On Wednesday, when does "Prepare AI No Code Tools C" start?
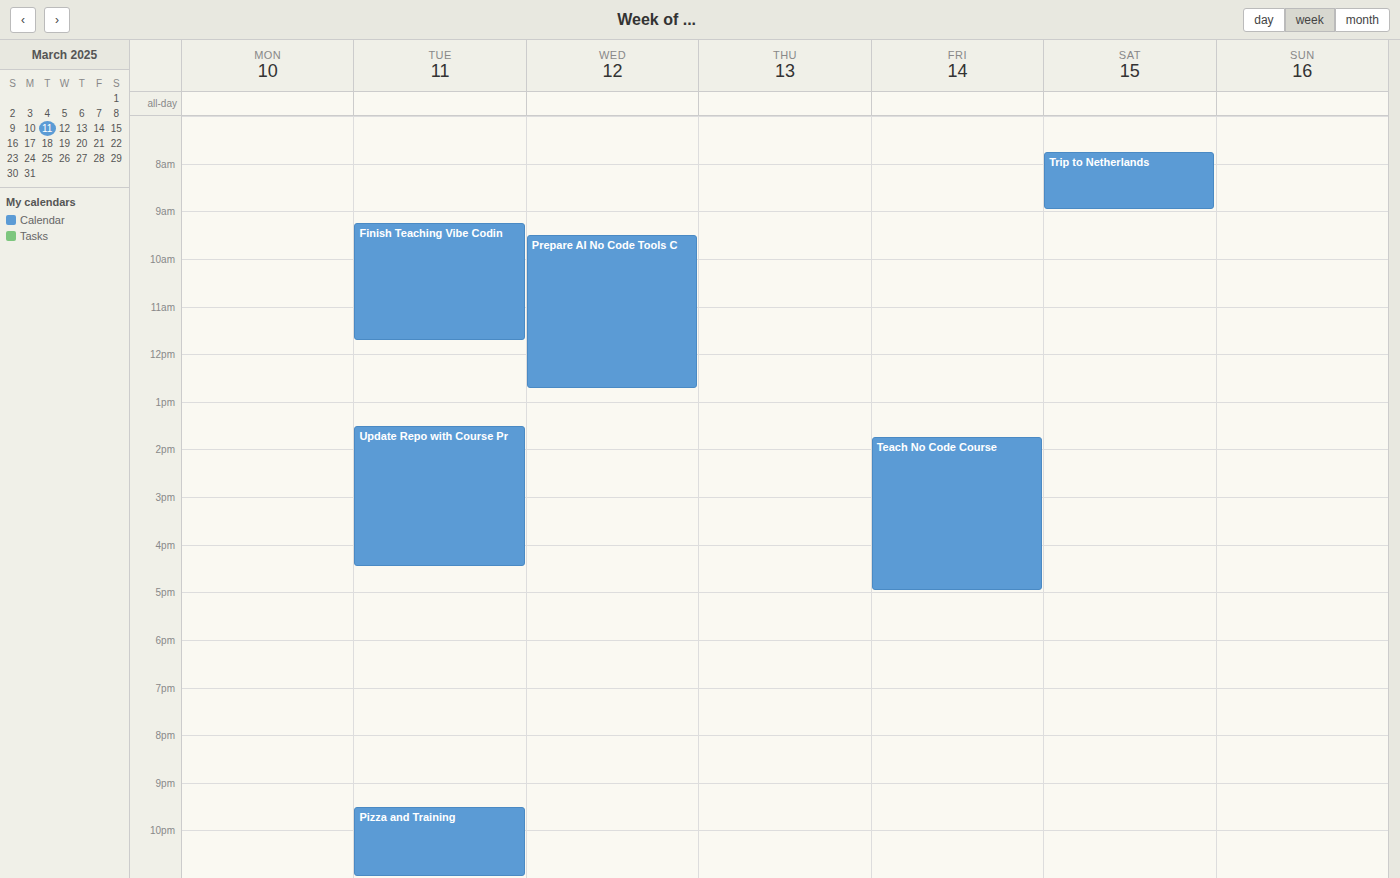
9:30 AM